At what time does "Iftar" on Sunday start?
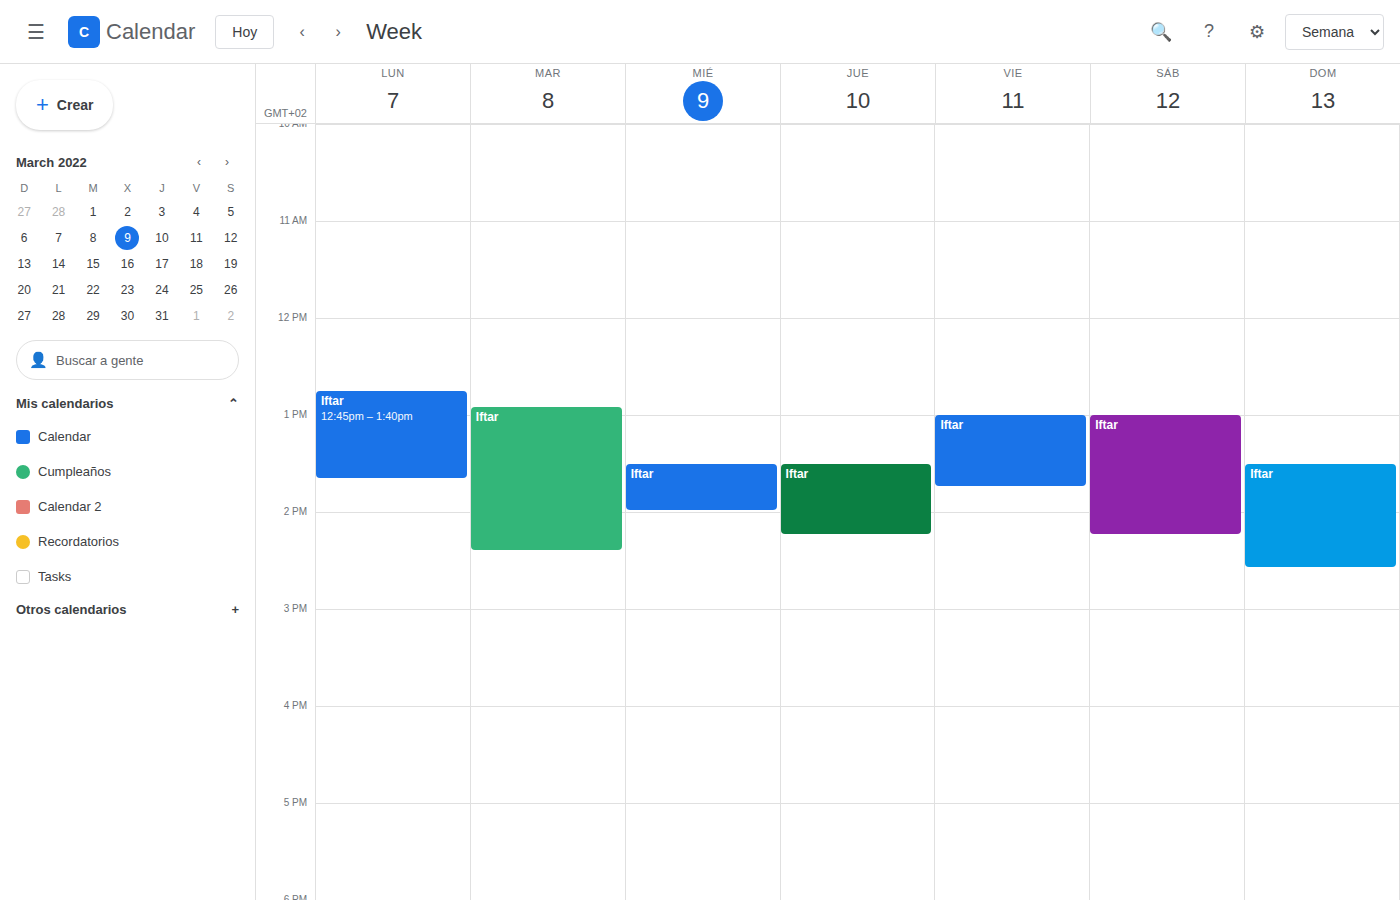
1:30 PM